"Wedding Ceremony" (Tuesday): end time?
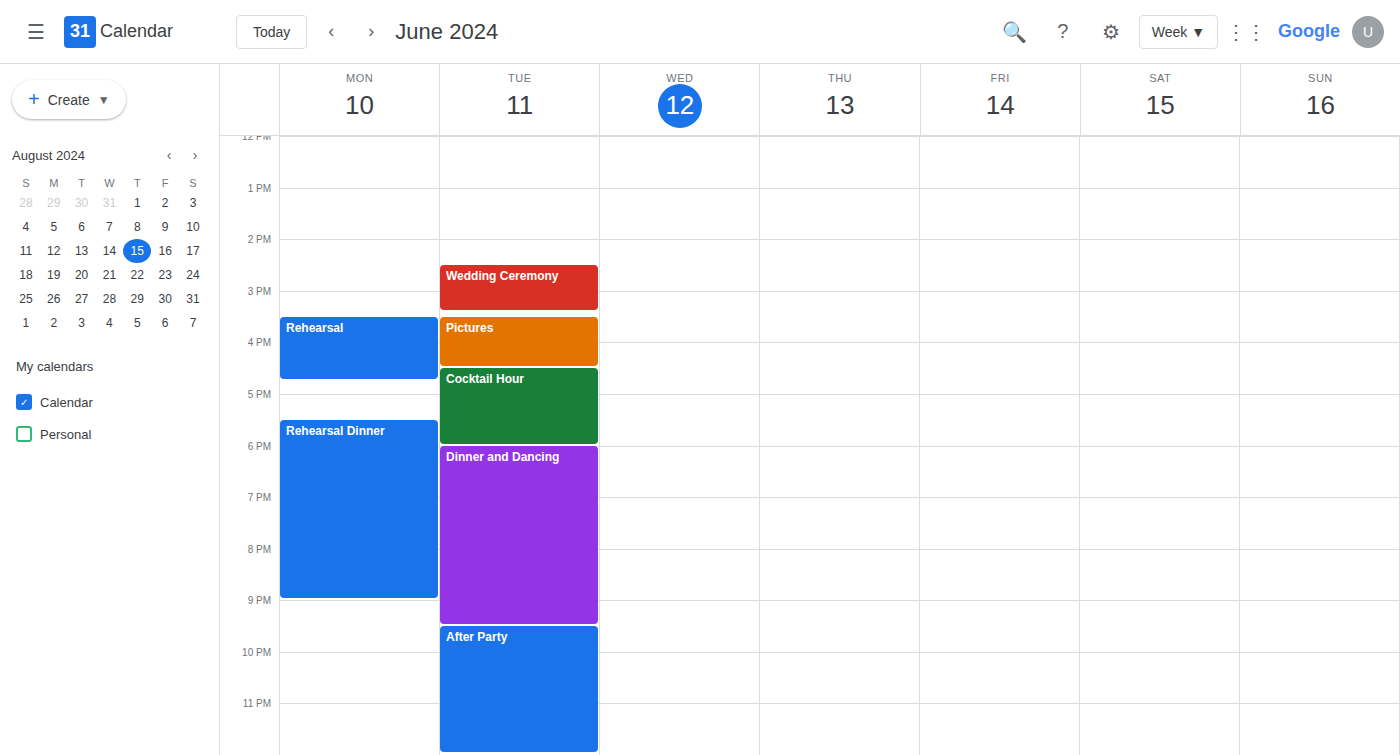
3:25 PM